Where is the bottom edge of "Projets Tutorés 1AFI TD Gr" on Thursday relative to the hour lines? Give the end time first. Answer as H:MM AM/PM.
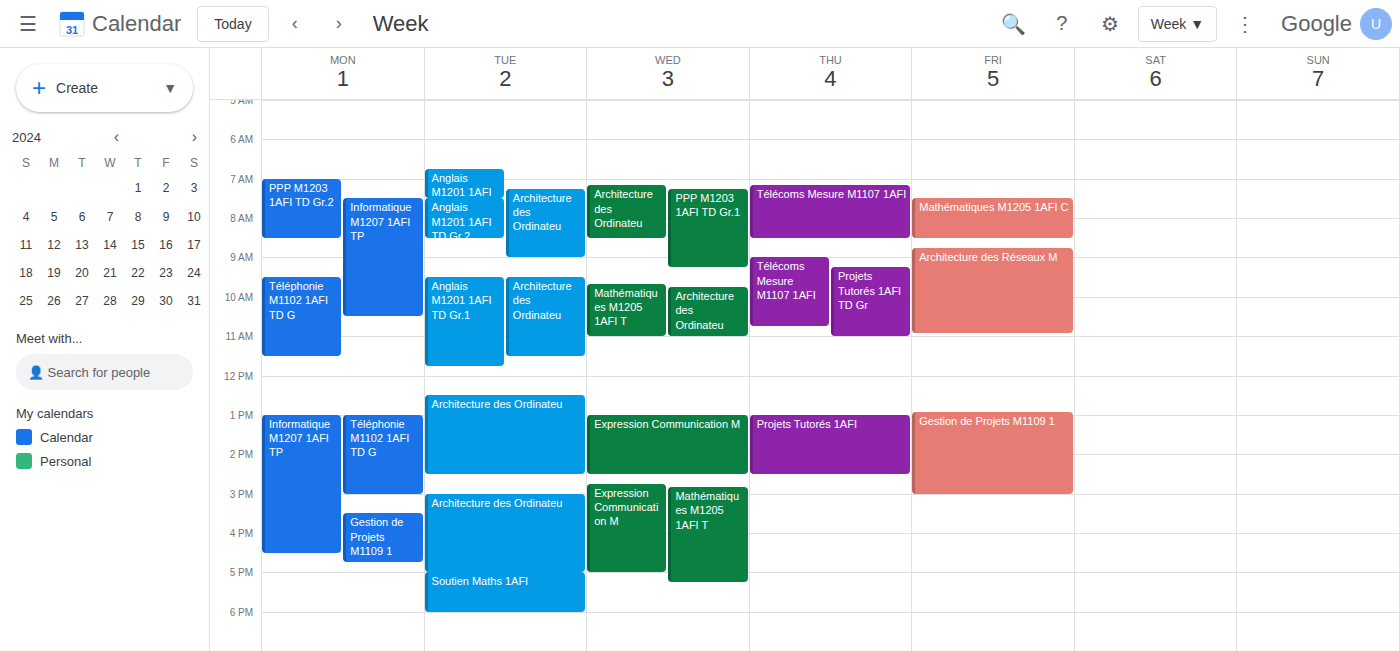
11:00 AM -- exactly on the 11 AM line.